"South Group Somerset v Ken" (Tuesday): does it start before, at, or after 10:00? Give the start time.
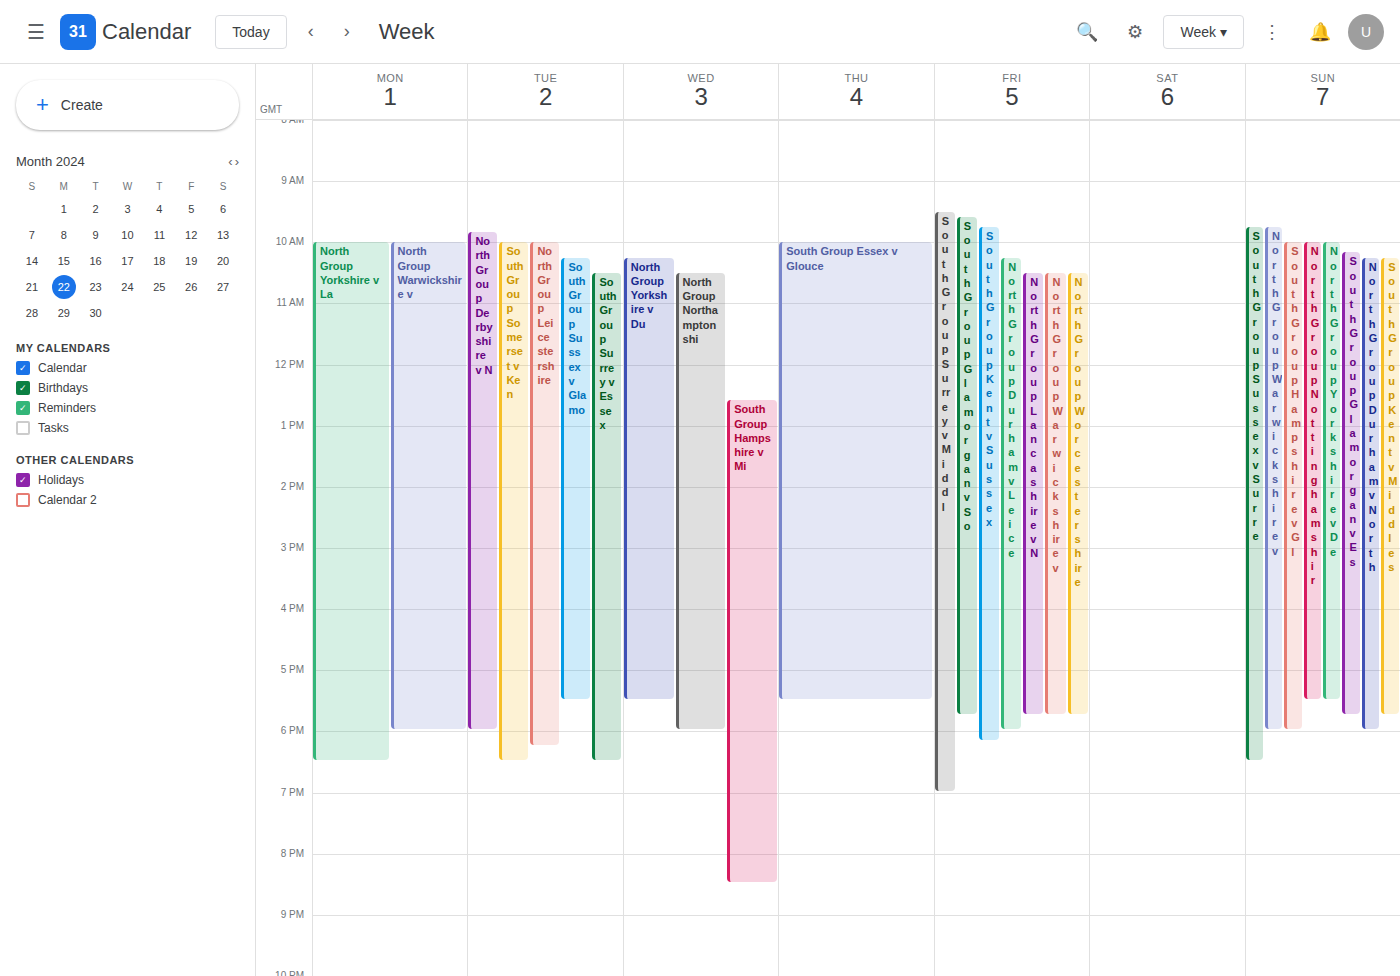
10:00 -- exactly at 10:00, on the 10:00 line.